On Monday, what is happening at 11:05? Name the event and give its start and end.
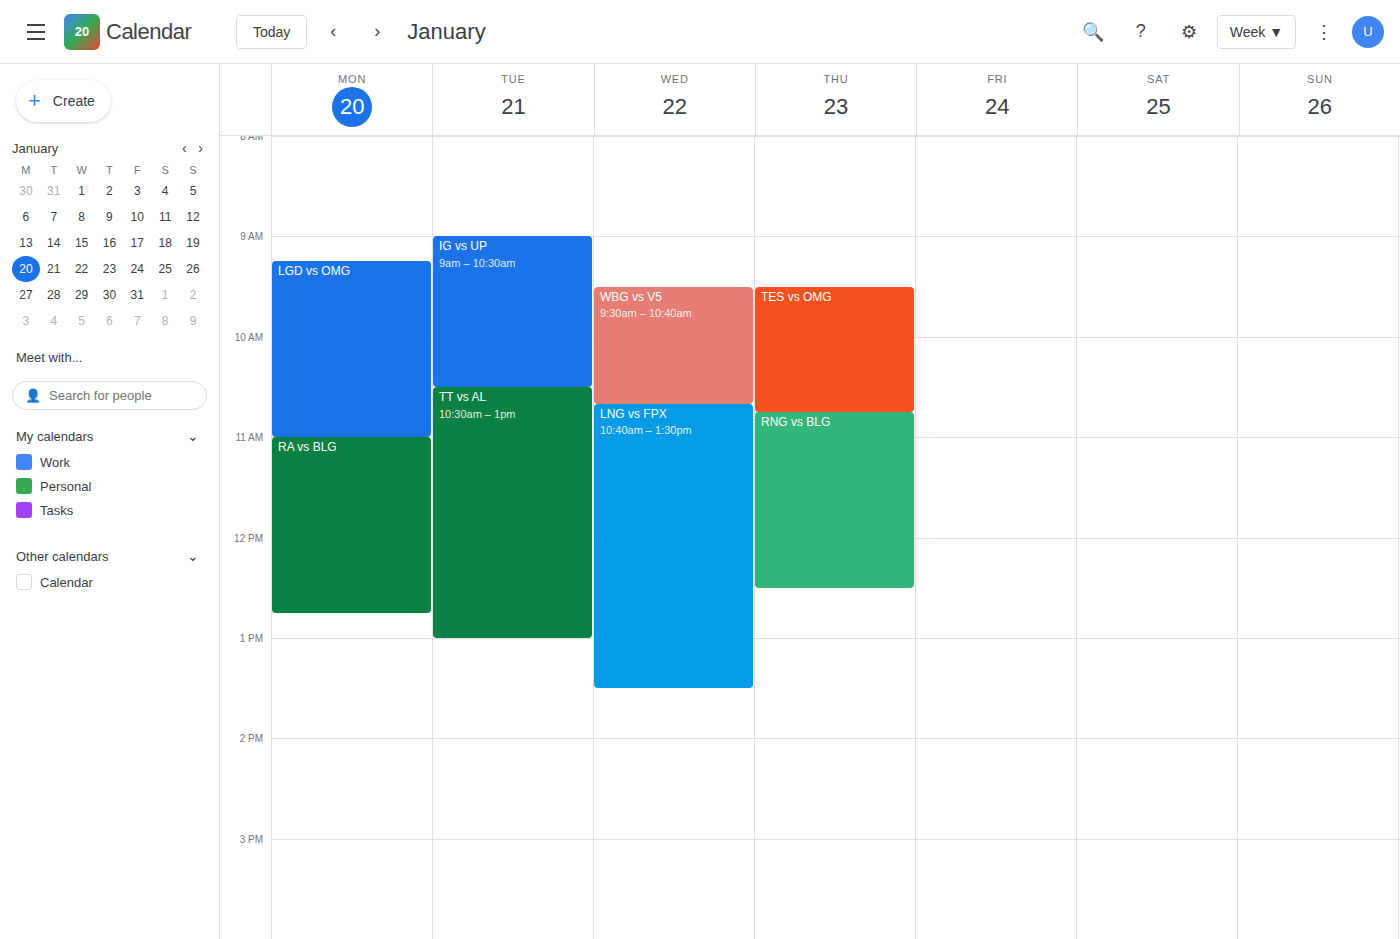
"RA vs BLG", 11:00 to 12:45